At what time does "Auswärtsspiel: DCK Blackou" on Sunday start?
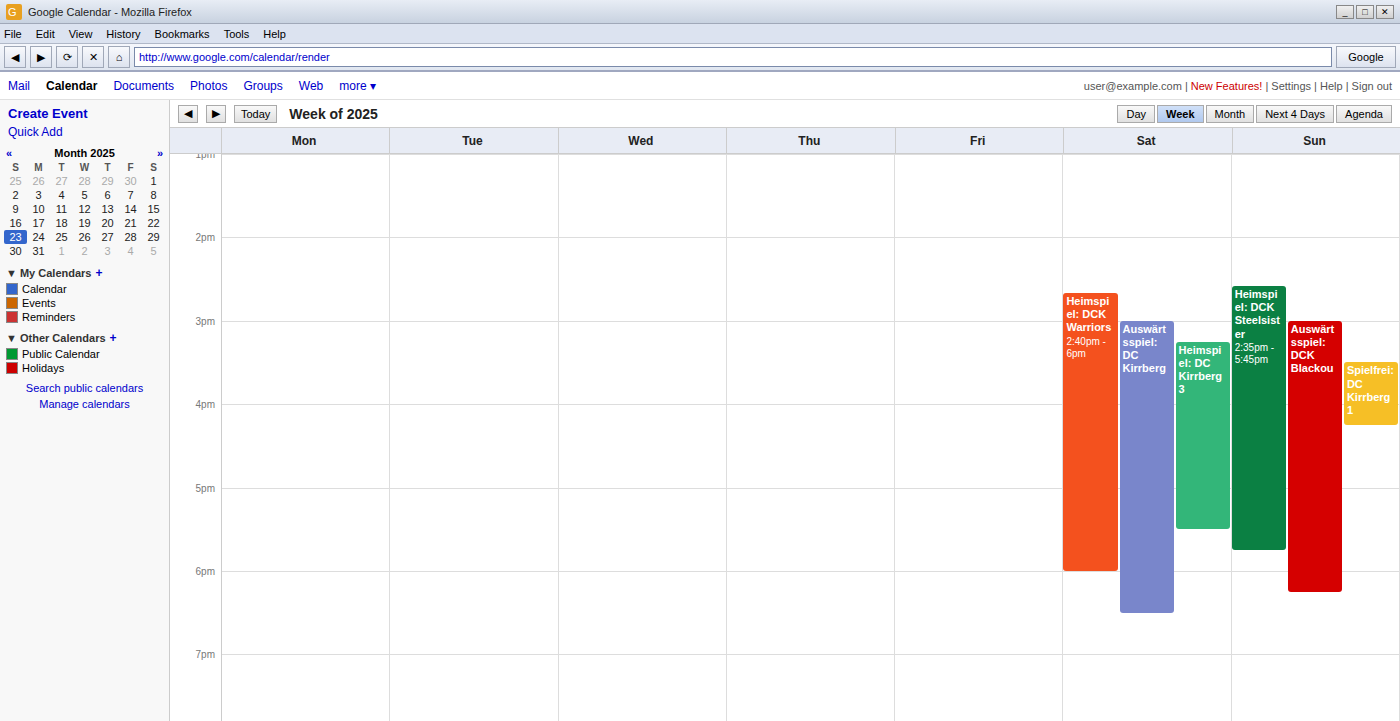
3:00 PM